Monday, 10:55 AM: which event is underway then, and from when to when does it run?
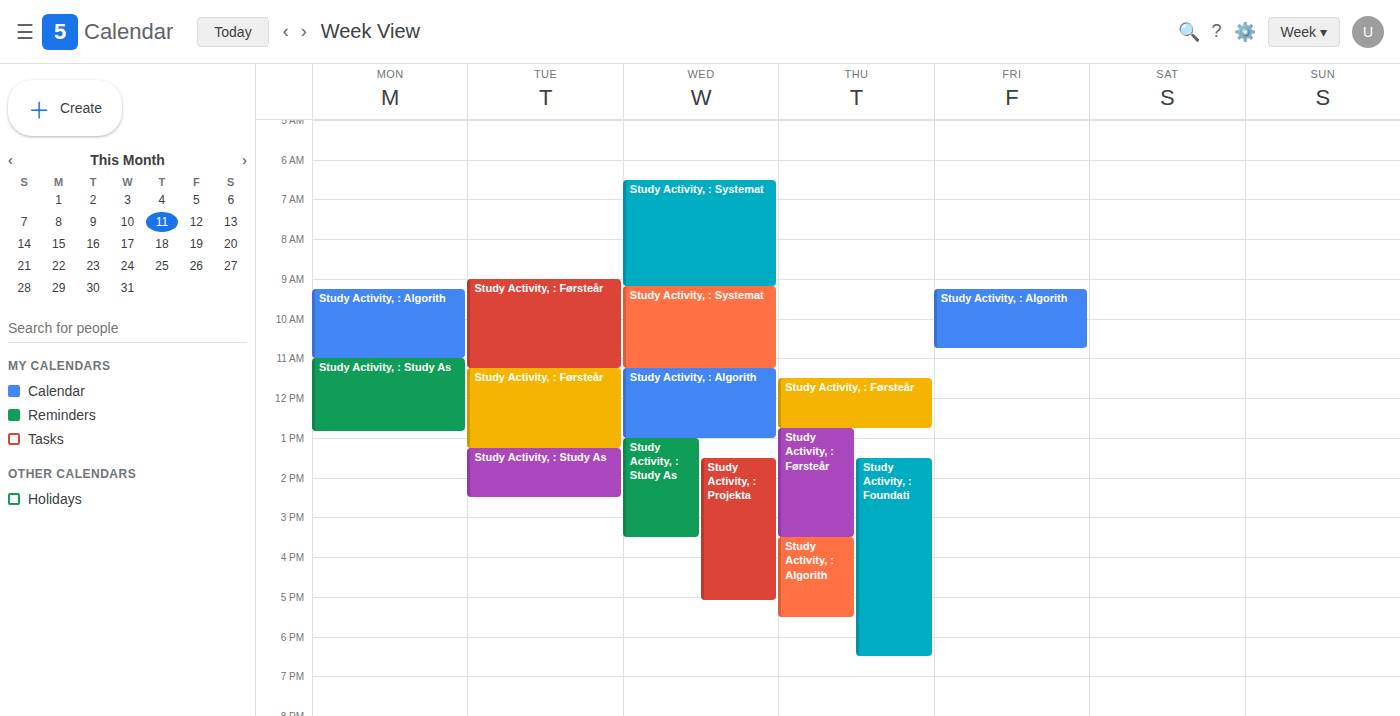
"Study Activity, : Algorith", 9:15 AM to 11:00 AM